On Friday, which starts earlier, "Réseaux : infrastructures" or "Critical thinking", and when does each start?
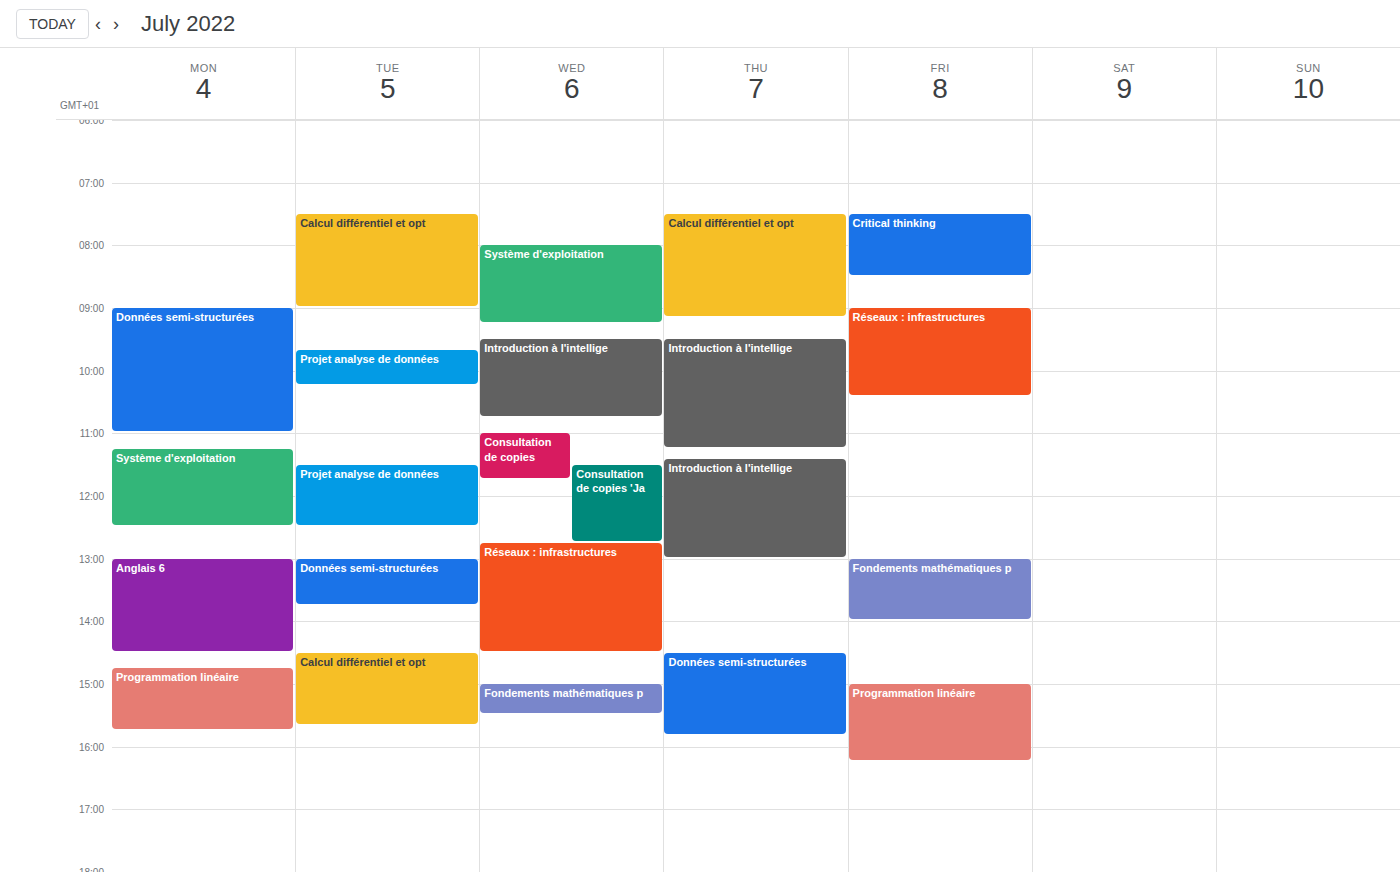
"Critical thinking" 7:30 AM; "Réseaux : infrastructures" 9:00 AM.